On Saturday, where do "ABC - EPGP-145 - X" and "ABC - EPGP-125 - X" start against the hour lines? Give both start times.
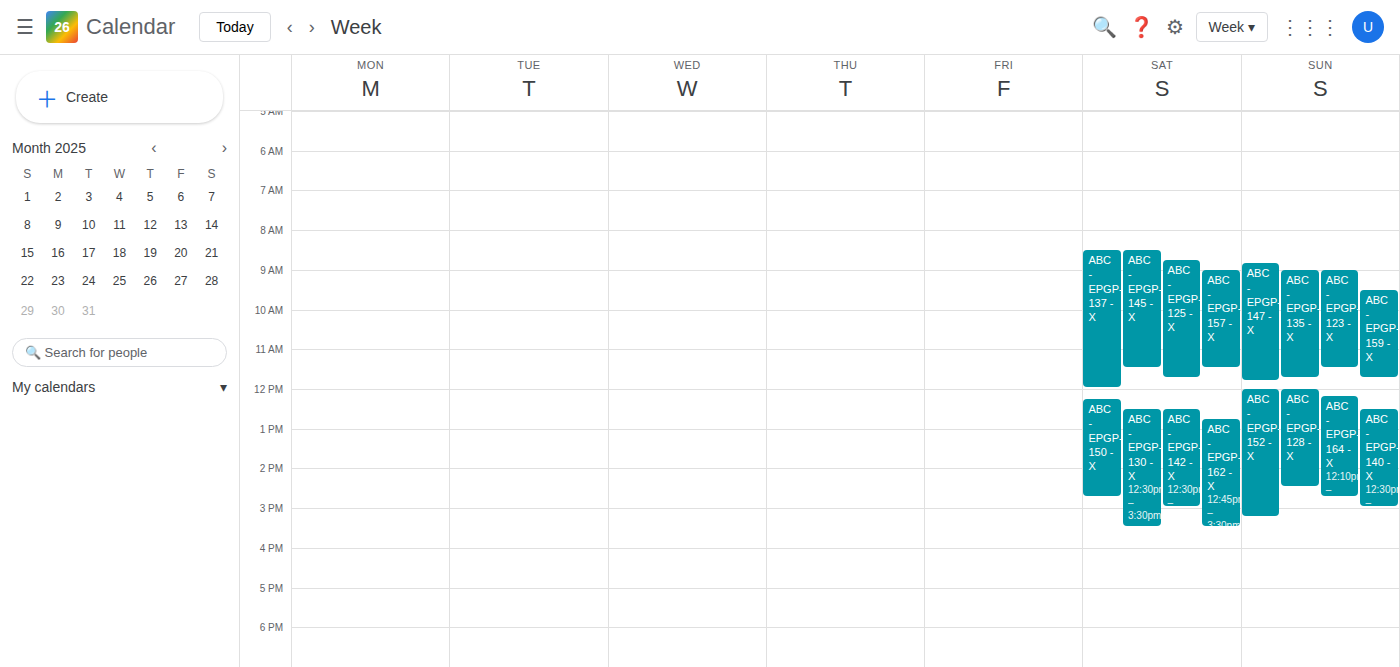
"ABC - EPGP-145 - X": 08:30, halfway between the 08:00 and 09:00 lines. "ABC - EPGP-125 - X": 08:45, neither: three quarters of the way from the 08:00 line to the 09:00 line.